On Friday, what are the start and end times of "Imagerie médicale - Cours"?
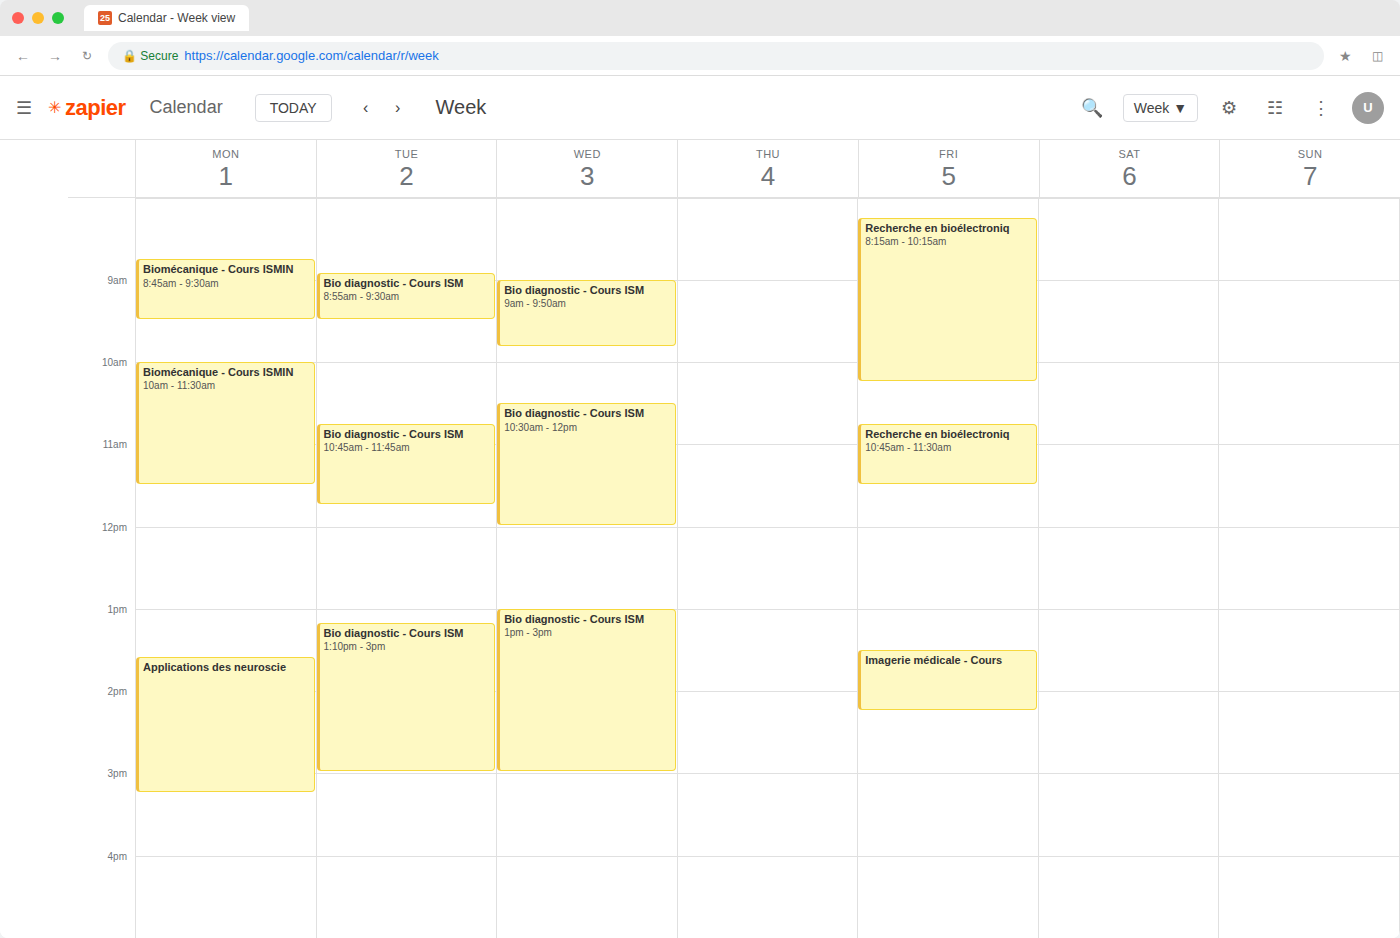
1:30 PM to 2:15 PM